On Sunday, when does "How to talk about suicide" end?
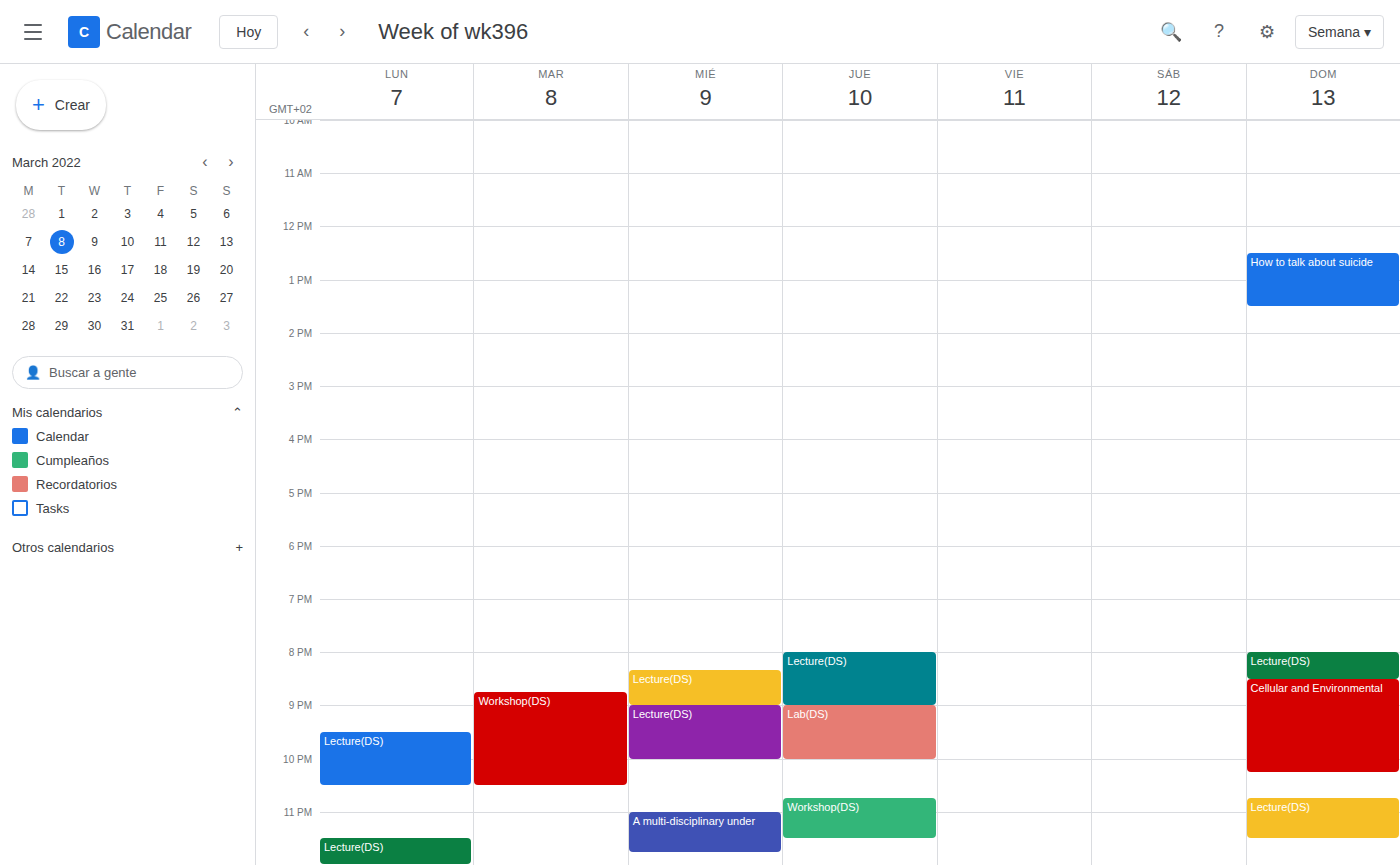
1:30 PM